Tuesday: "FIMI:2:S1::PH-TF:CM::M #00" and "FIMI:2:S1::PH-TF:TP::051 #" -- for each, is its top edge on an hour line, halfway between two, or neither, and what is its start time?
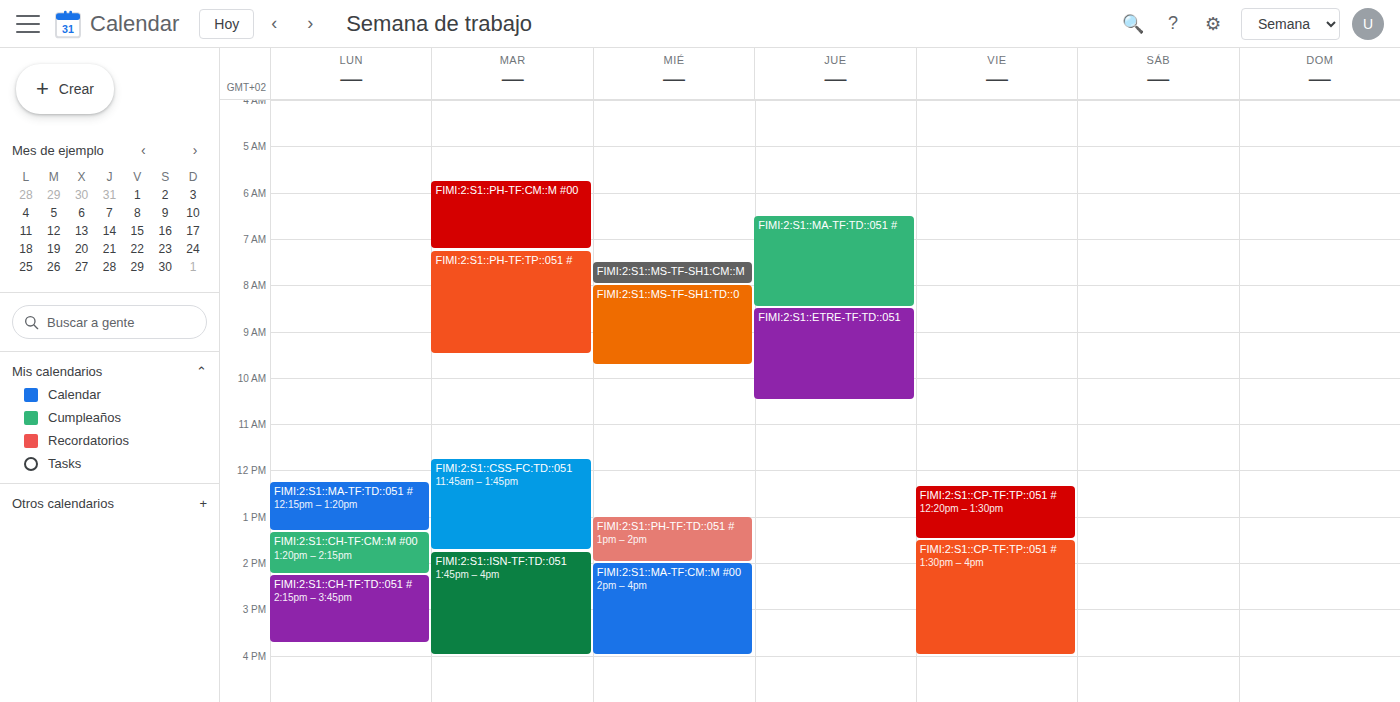
"FIMI:2:S1::PH-TF:CM::M #00": 5:45 AM, neither: three quarters of the way from the 5 AM line to the 6 AM line. "FIMI:2:S1::PH-TF:TP::051 #": 7:15 AM, neither: a quarter of the way from the 7 AM line to the 8 AM line.